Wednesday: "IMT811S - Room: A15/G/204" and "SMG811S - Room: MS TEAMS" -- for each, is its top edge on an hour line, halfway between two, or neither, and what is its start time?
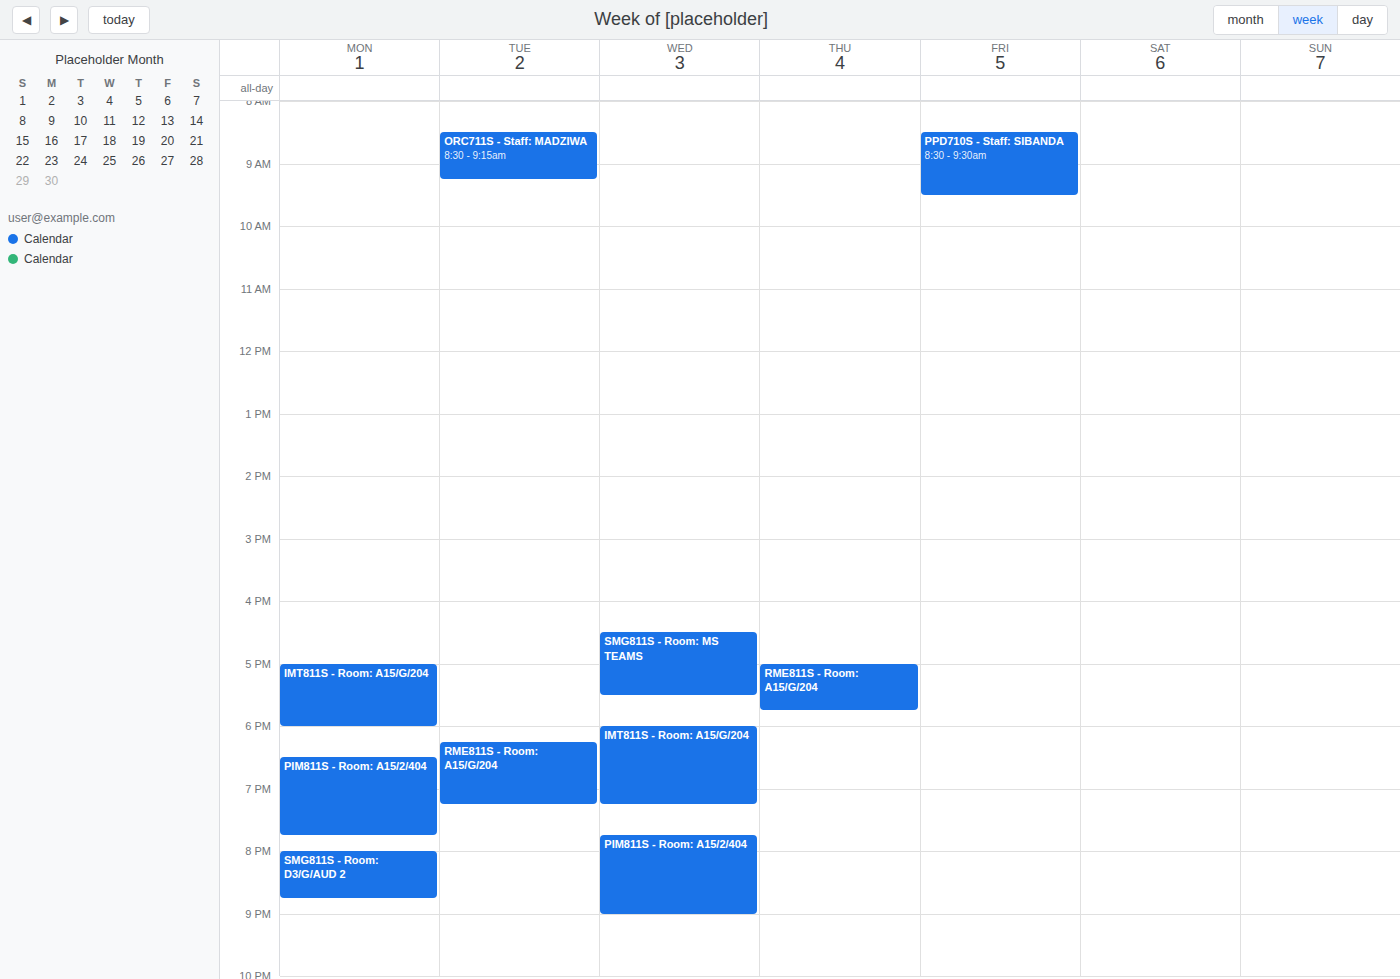
"IMT811S - Room: A15/G/204": 6:00 PM, exactly on the 6 PM line. "SMG811S - Room: MS TEAMS": 4:30 PM, halfway between the 4 PM and 5 PM lines.